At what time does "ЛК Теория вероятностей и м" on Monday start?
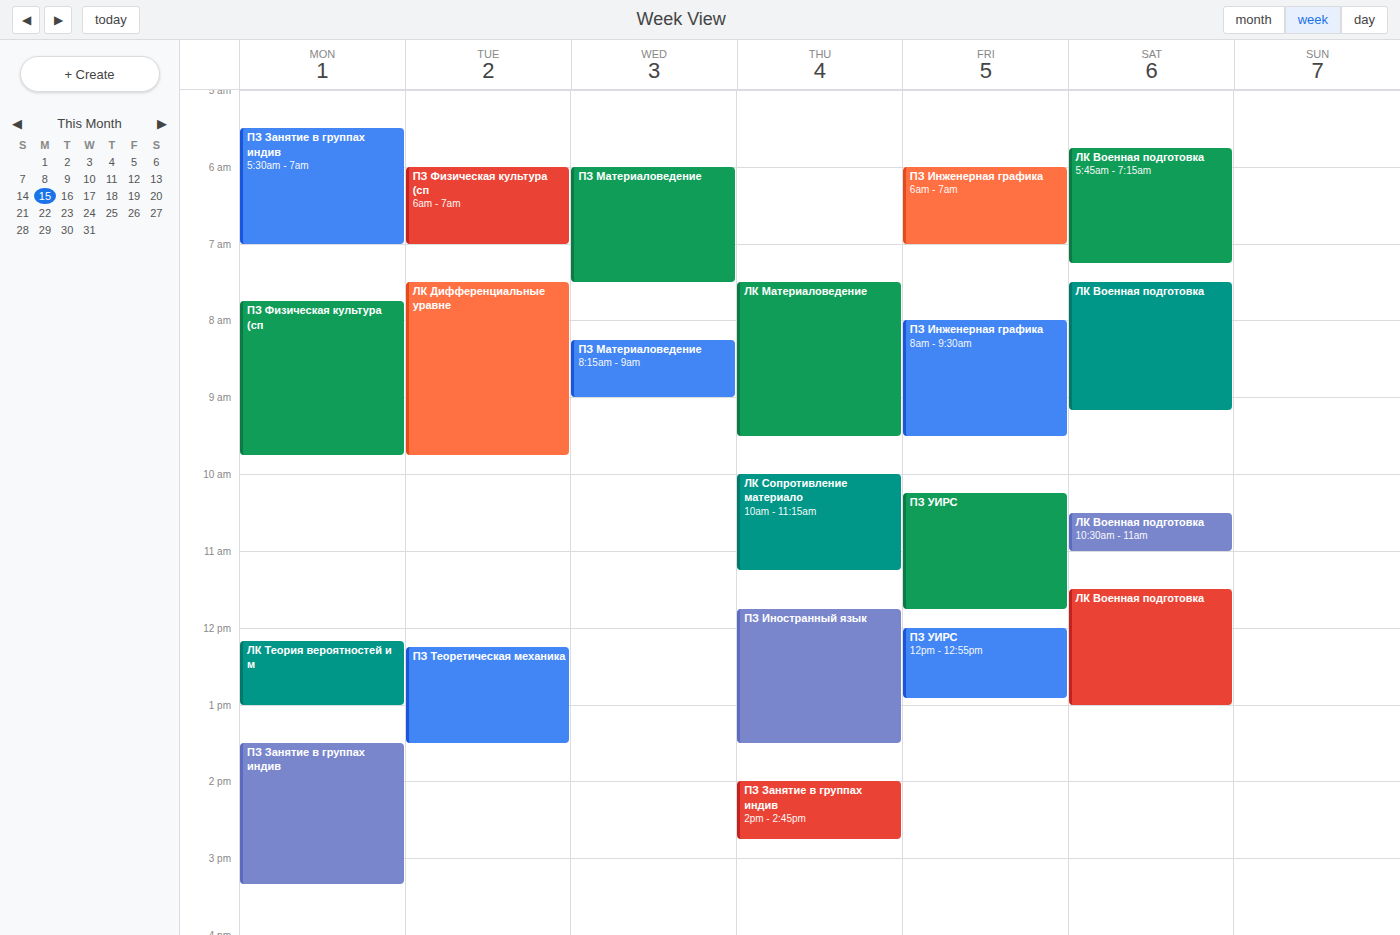
12:10 PM